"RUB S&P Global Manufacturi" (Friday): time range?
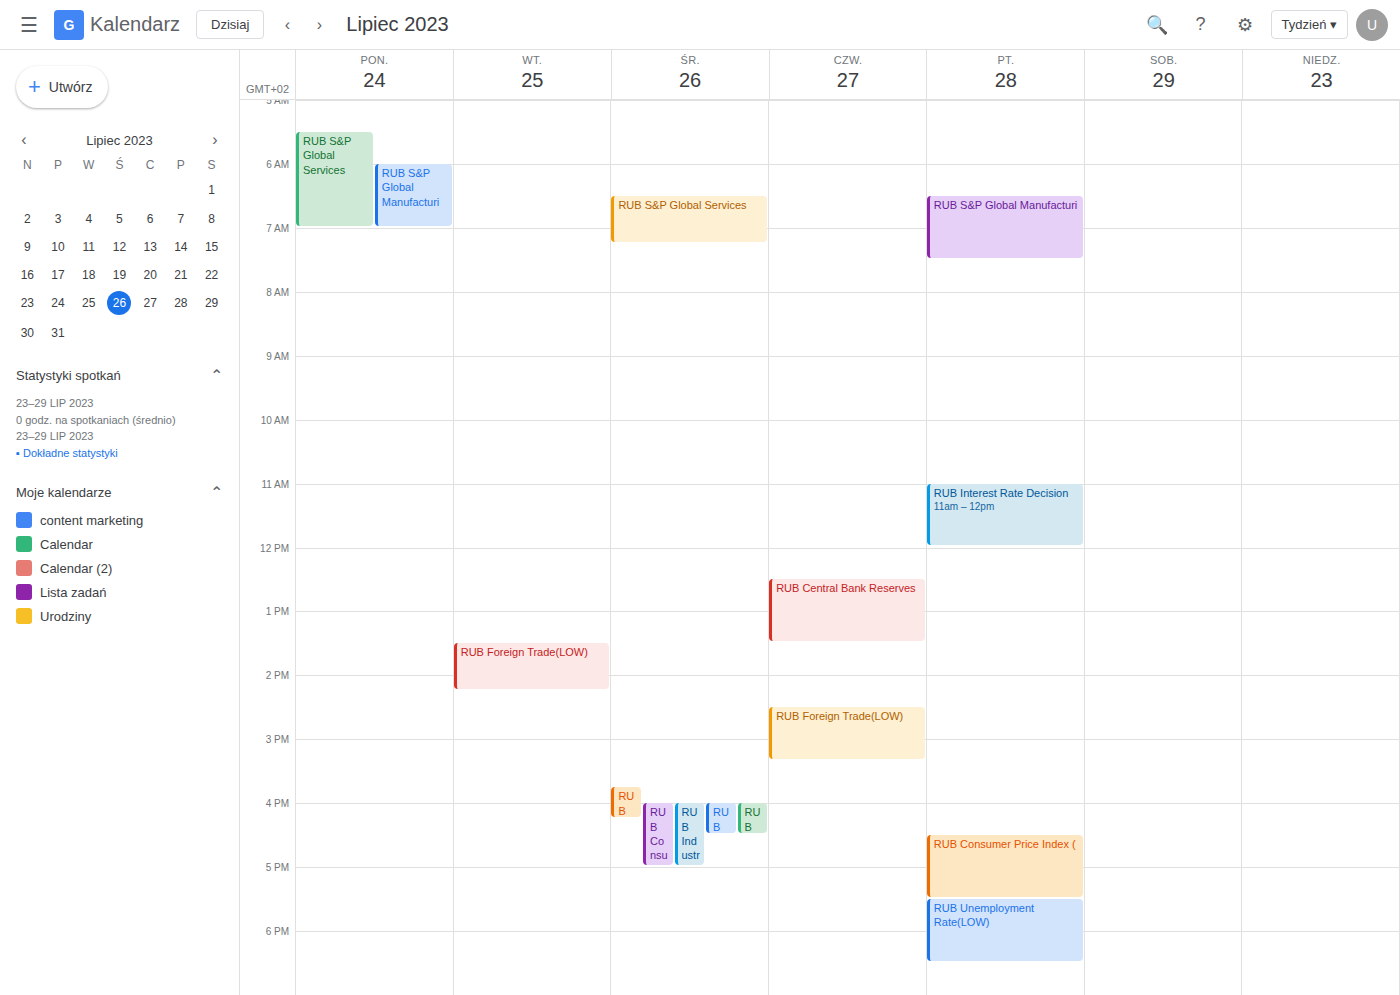
6:30 AM to 7:30 AM